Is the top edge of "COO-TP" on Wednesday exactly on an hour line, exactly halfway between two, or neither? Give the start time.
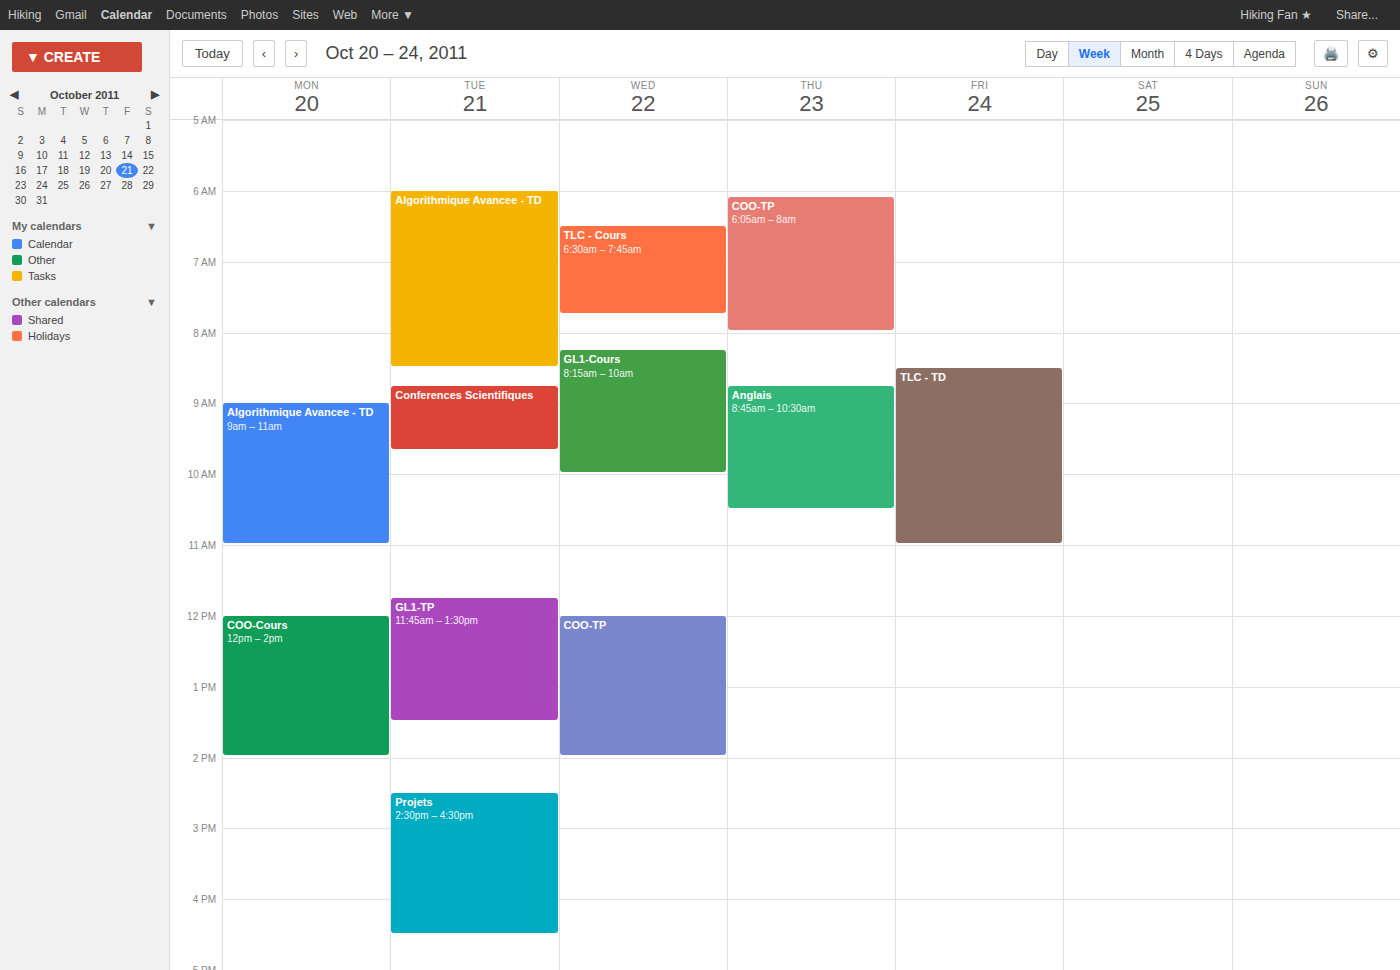
12:00 PM -- exactly on the 12 PM line.